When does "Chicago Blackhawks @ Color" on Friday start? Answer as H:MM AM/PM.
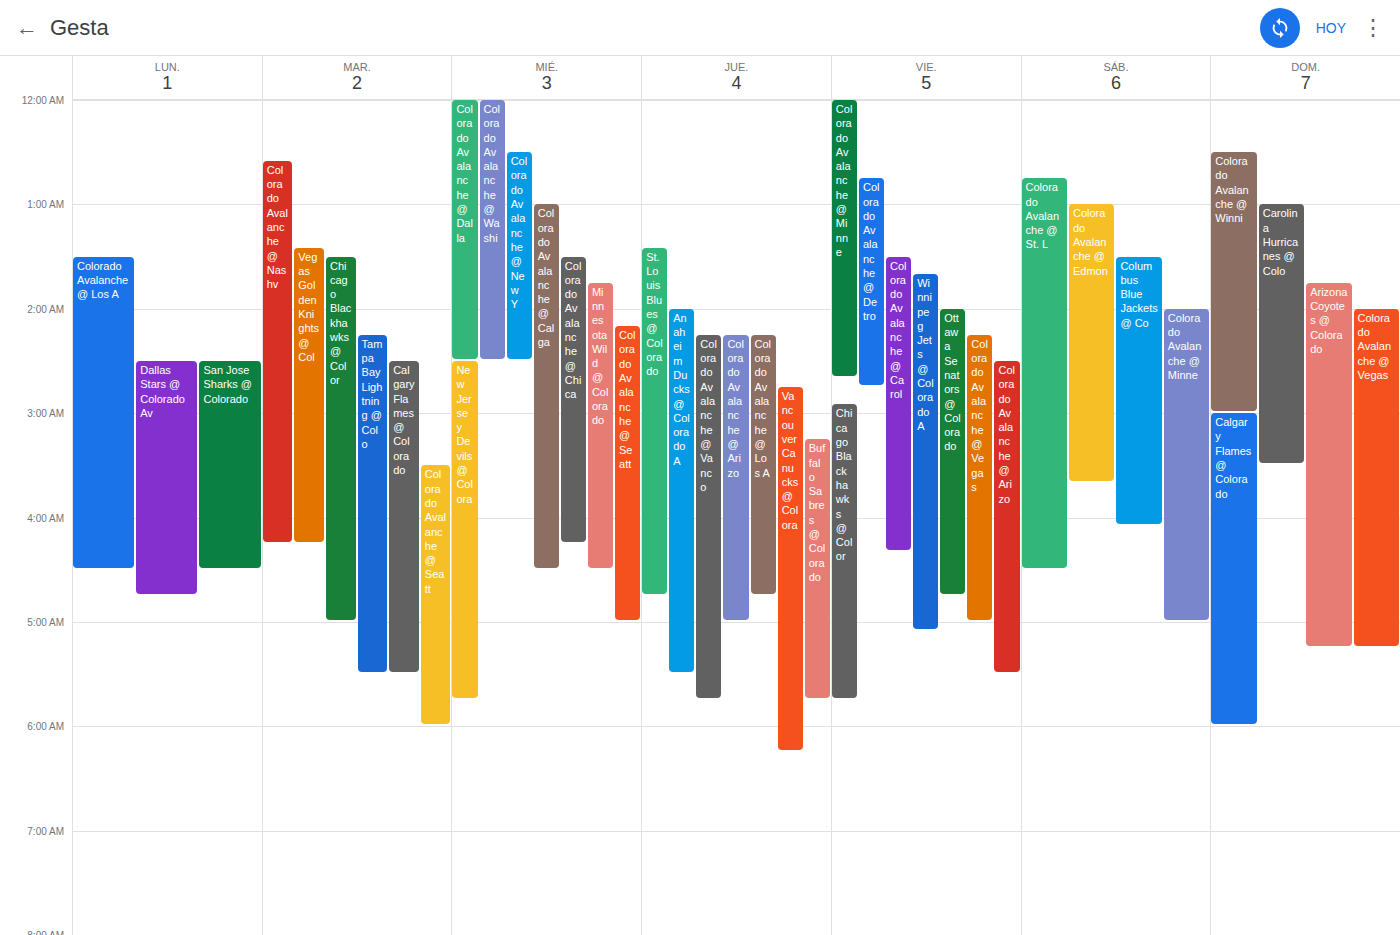
2:55 AM